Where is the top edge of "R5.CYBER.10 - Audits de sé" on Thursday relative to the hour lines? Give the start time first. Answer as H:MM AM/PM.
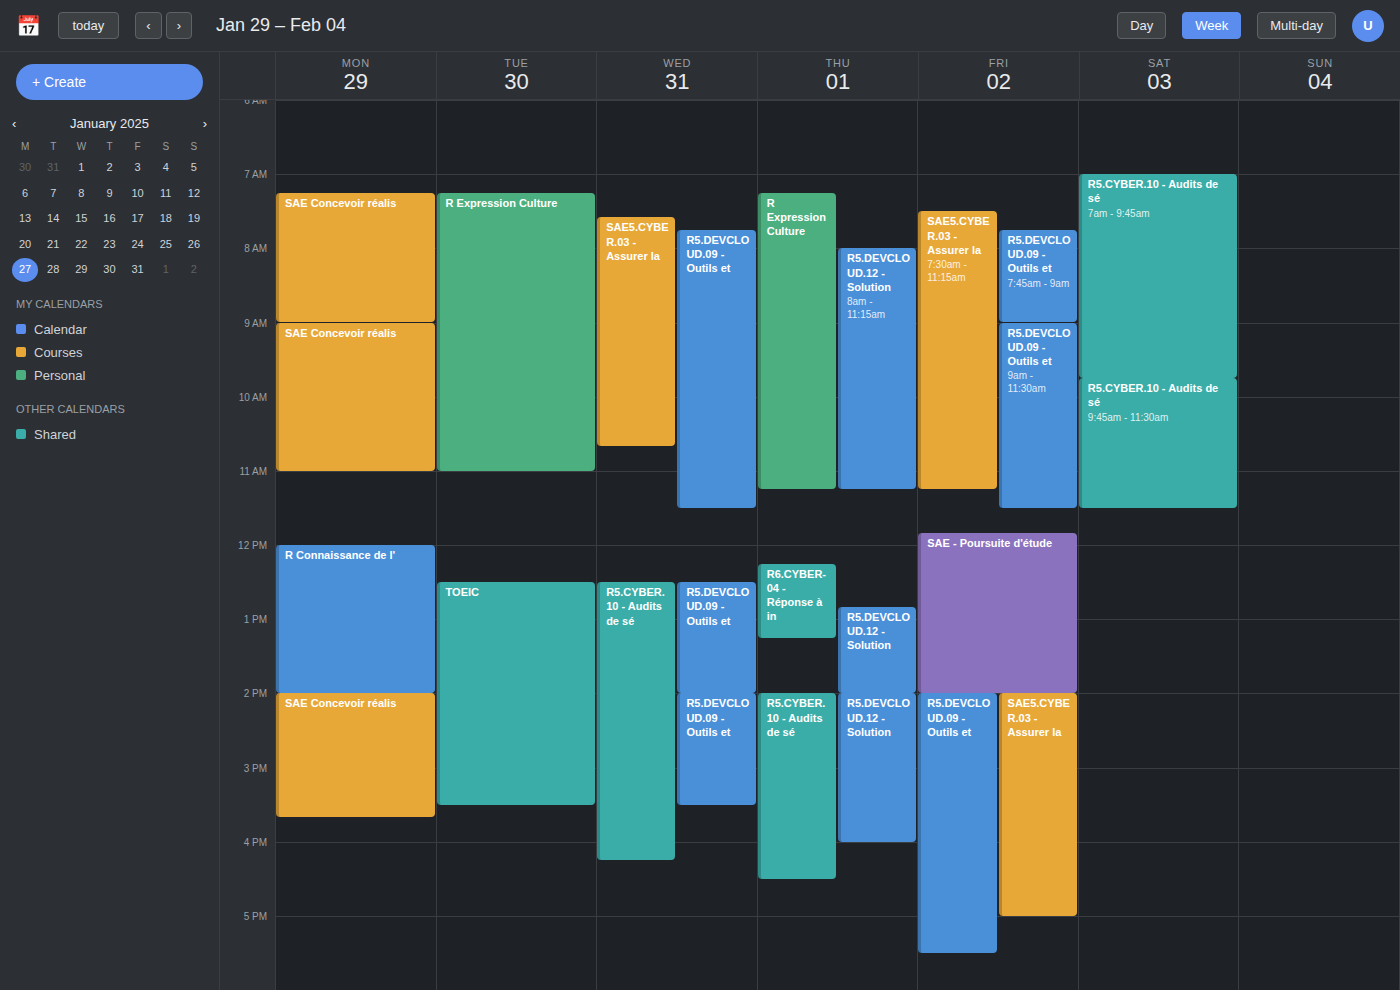
2:00 PM -- exactly on the 2 PM line.